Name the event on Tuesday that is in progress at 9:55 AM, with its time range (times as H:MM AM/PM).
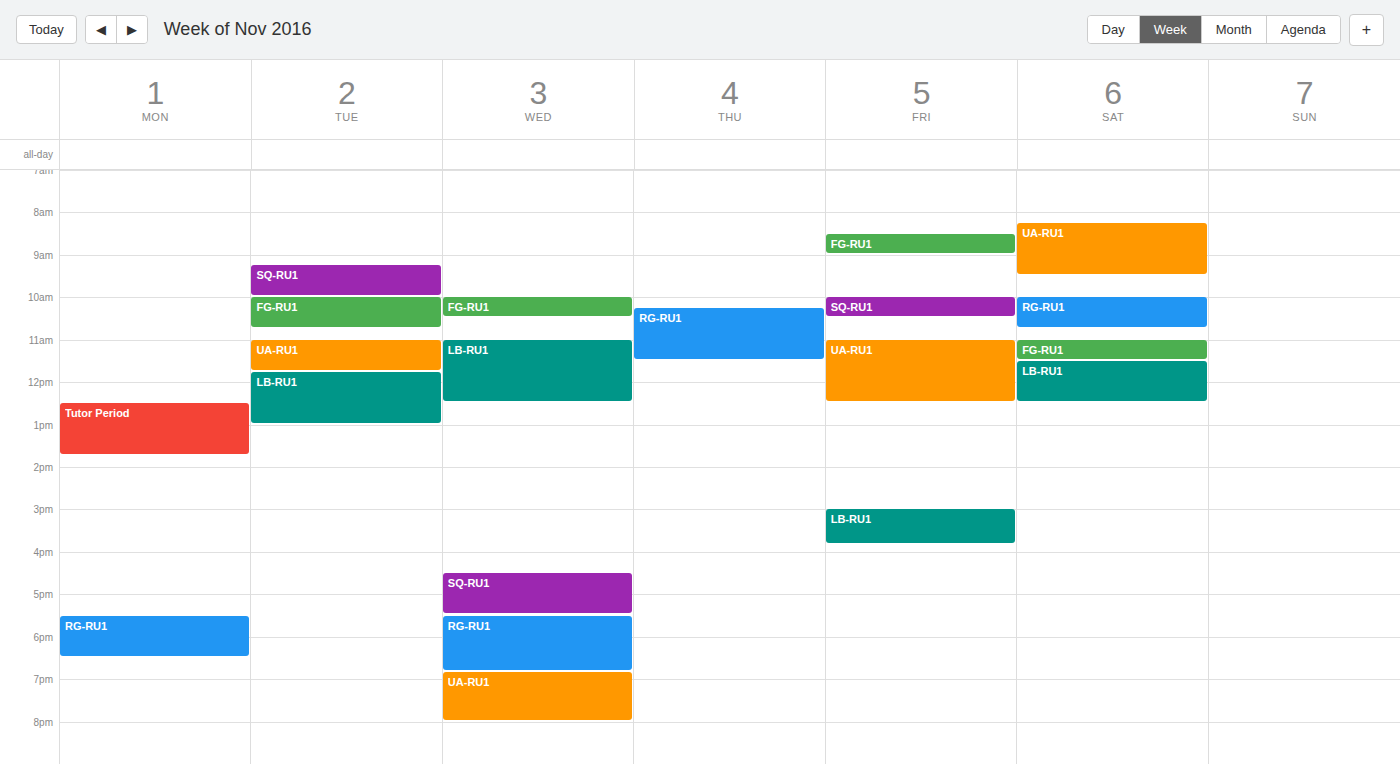
"SQ-RU1", 9:15 AM to 10:00 AM